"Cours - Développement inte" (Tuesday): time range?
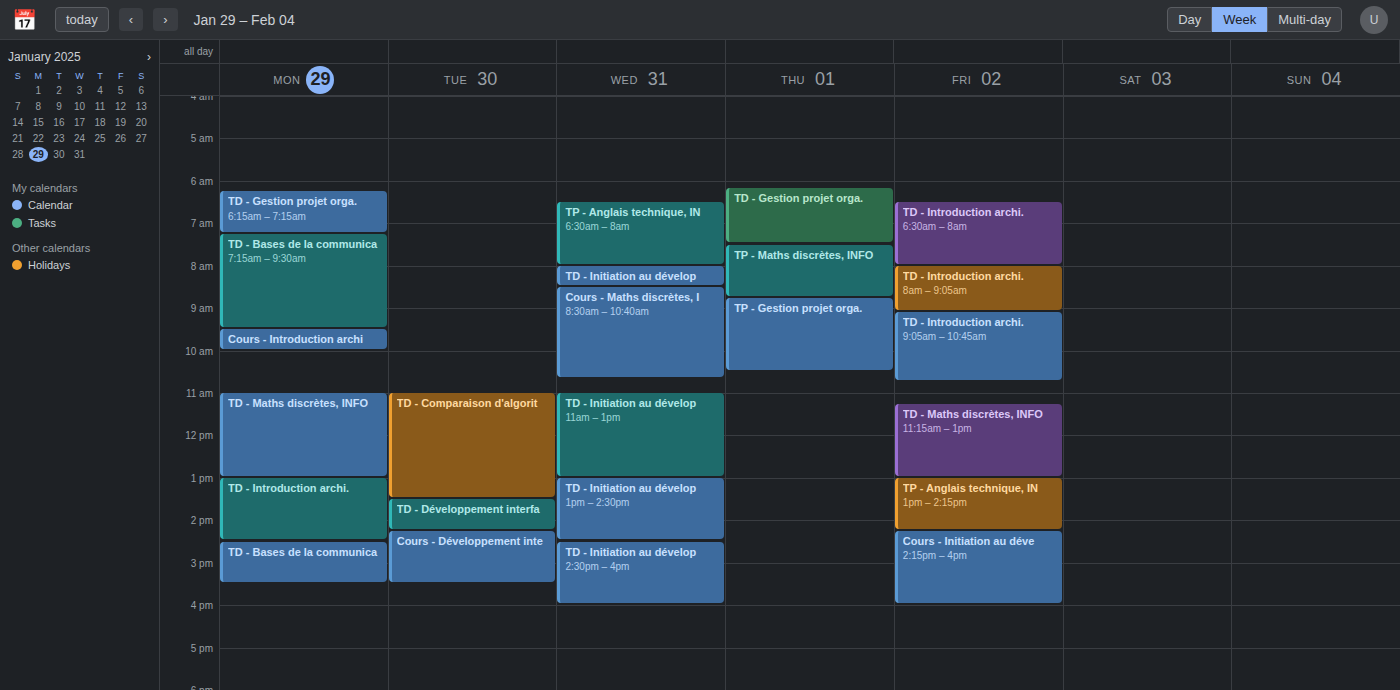
14:15 to 15:30